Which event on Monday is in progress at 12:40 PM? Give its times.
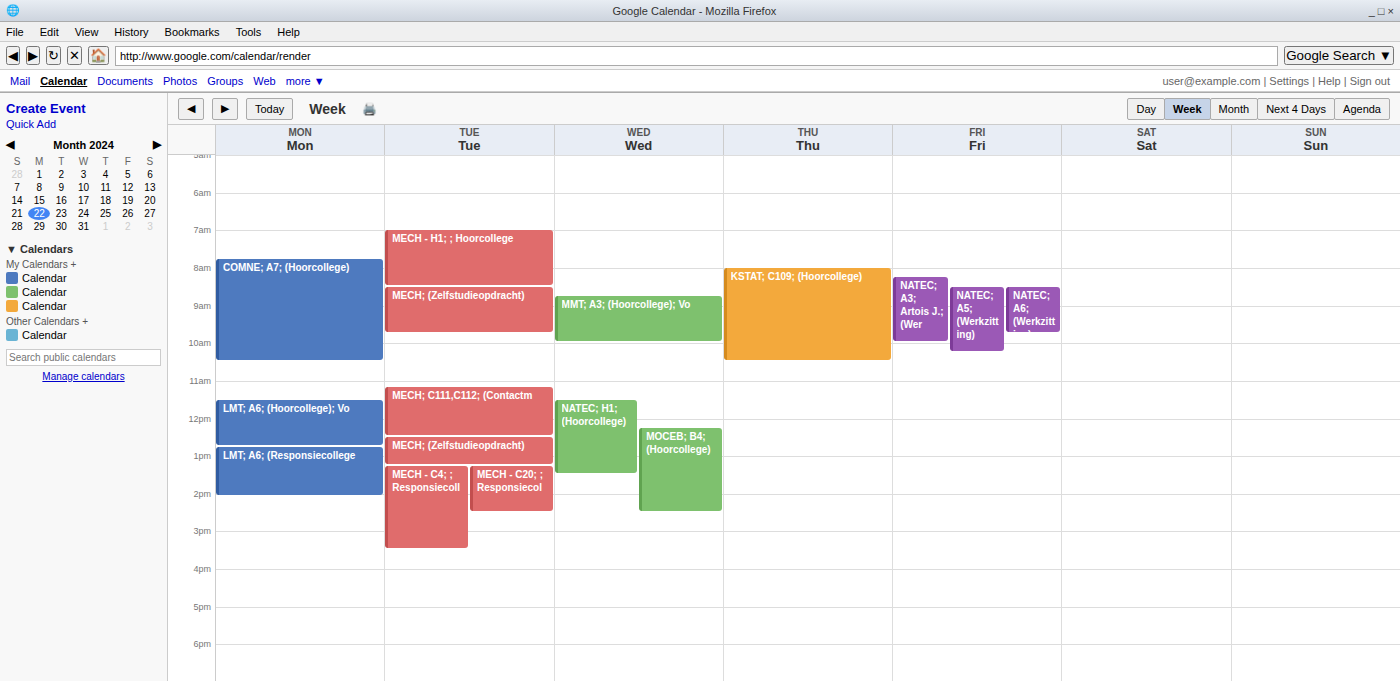
"LMT; A6; (Hoorcollege); Vo", 11:30 AM to 12:45 PM